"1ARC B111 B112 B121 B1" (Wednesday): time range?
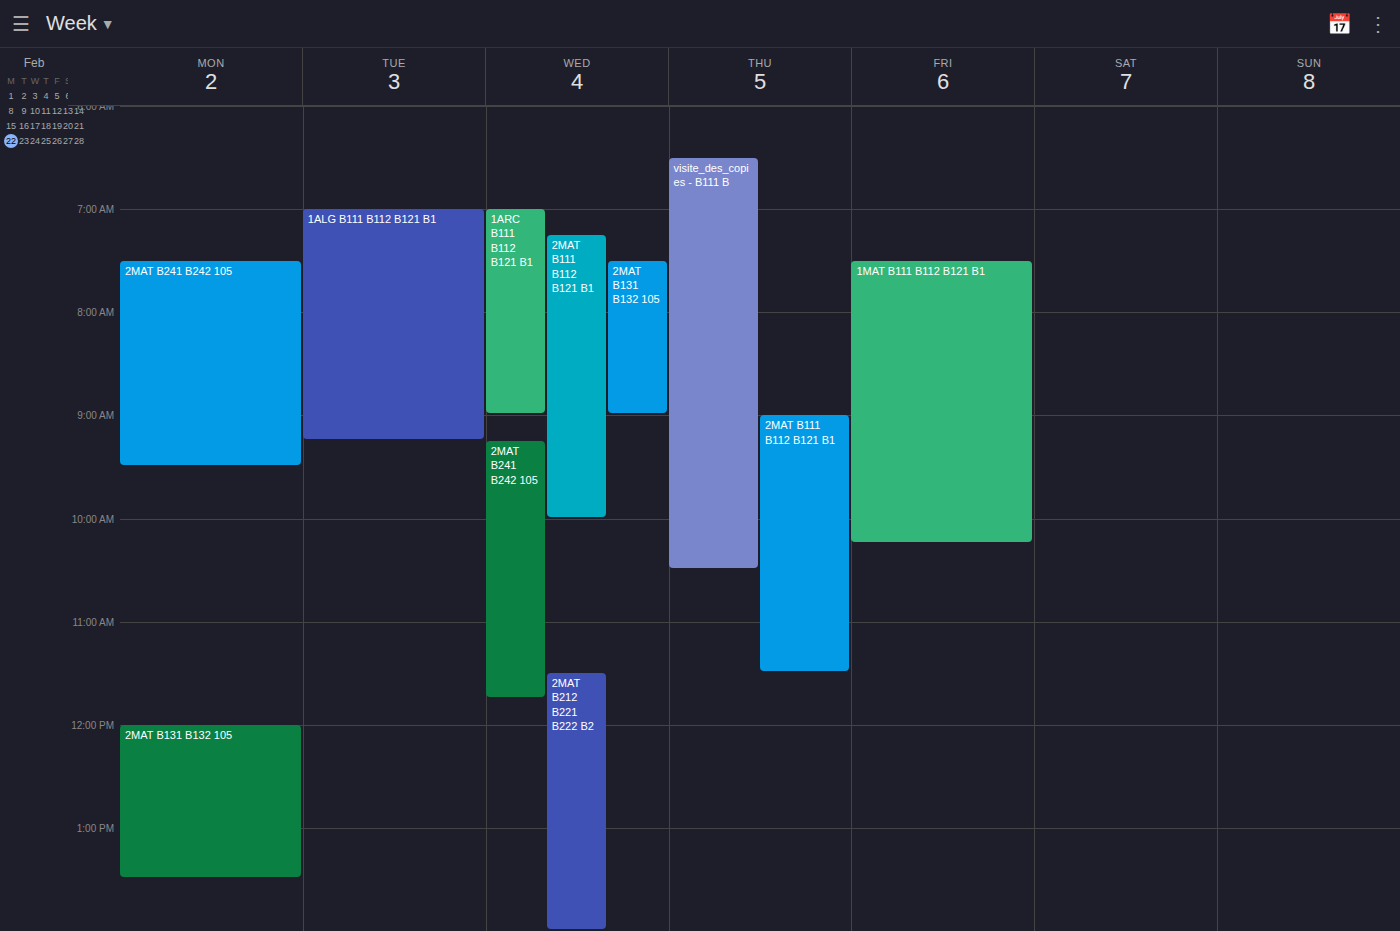
07:00 to 09:00